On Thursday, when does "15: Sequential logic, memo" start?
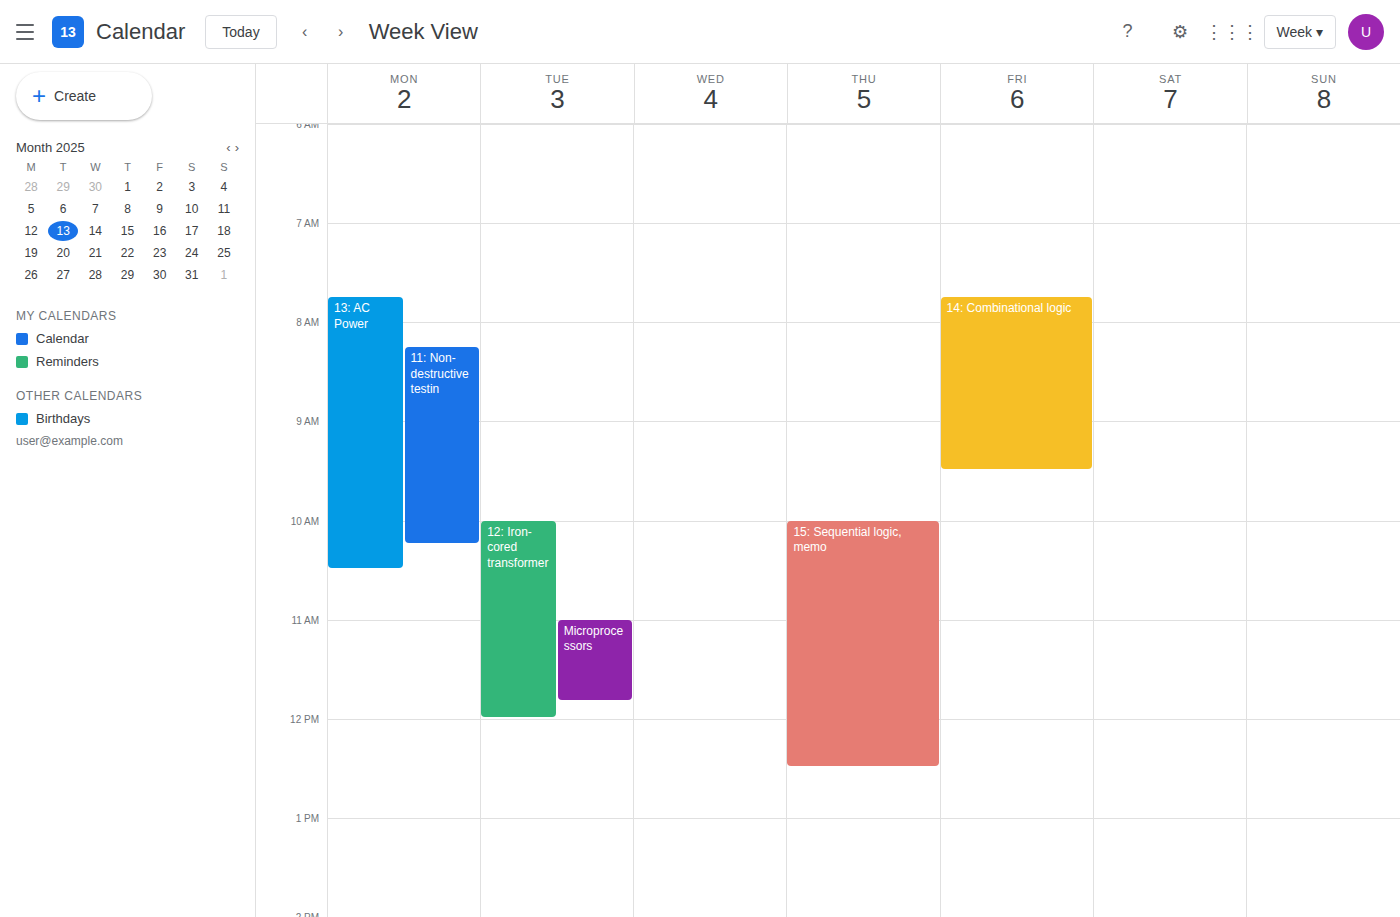
10:00 AM